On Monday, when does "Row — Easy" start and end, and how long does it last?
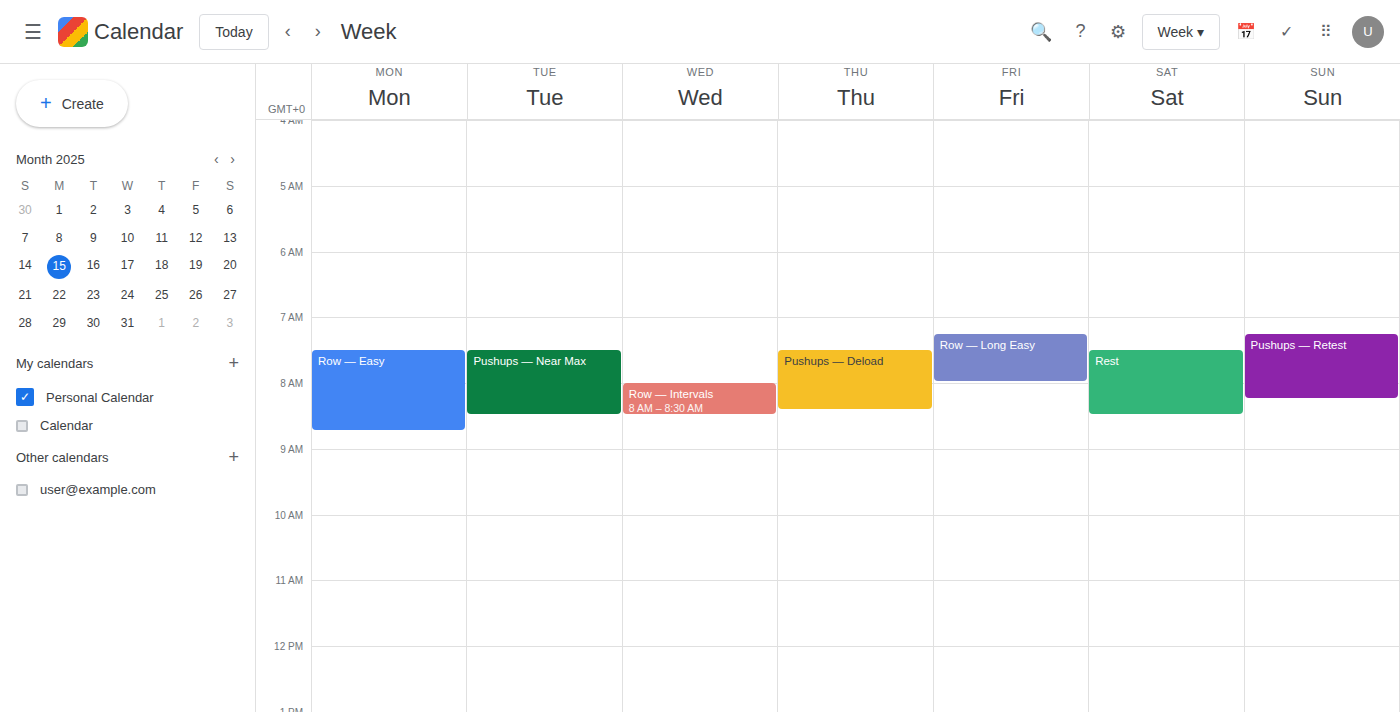
7:30 AM to 8:45 AM, 1 hour 15 minutes